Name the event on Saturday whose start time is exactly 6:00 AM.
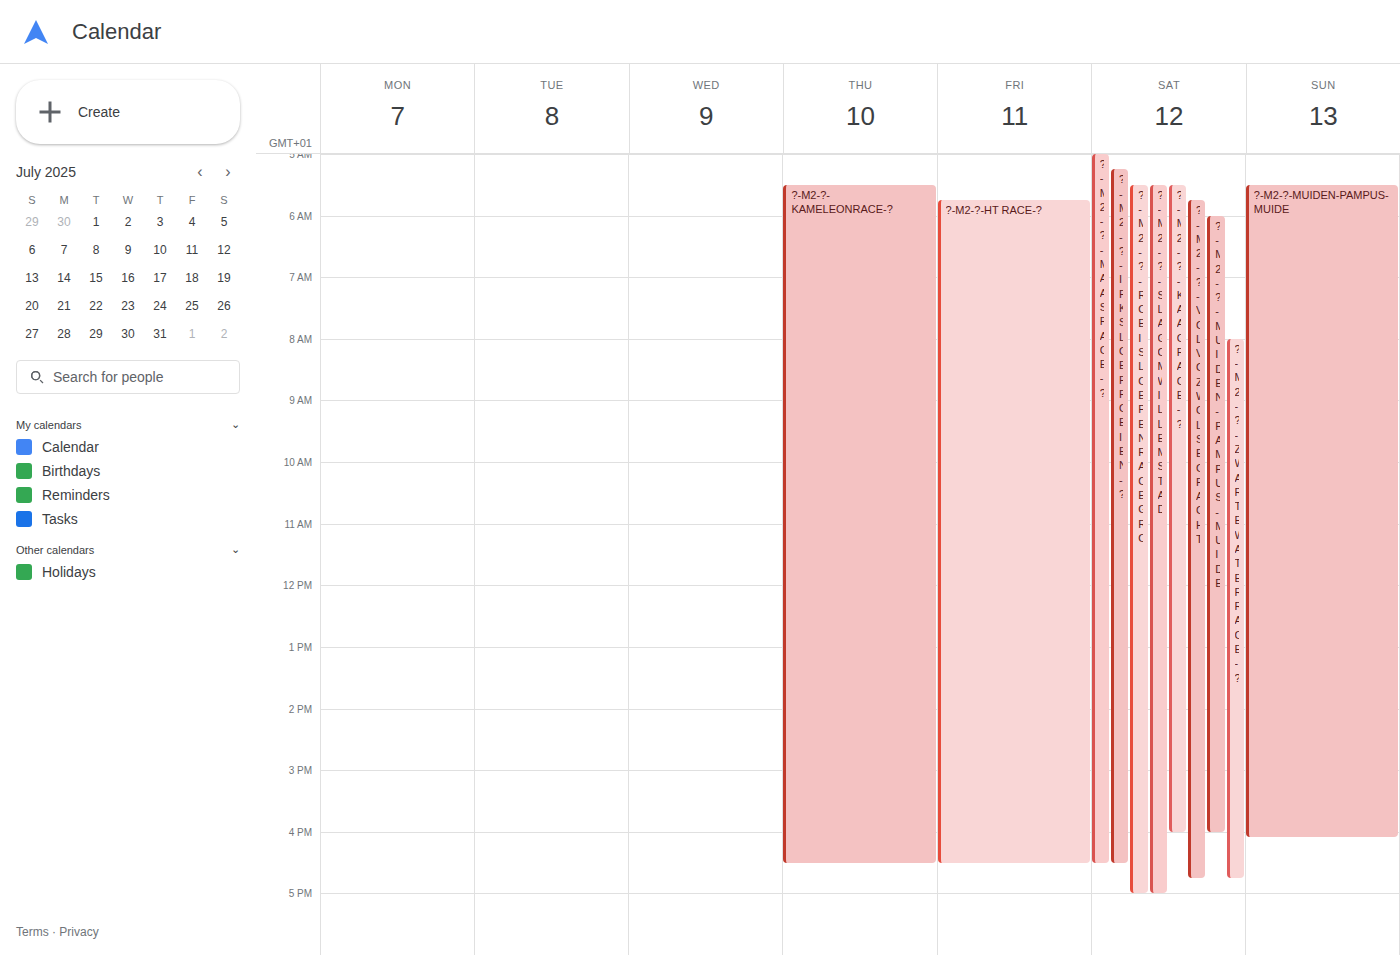
"?-M2-?-MUIDEN-PAMPUS-MUIDE"